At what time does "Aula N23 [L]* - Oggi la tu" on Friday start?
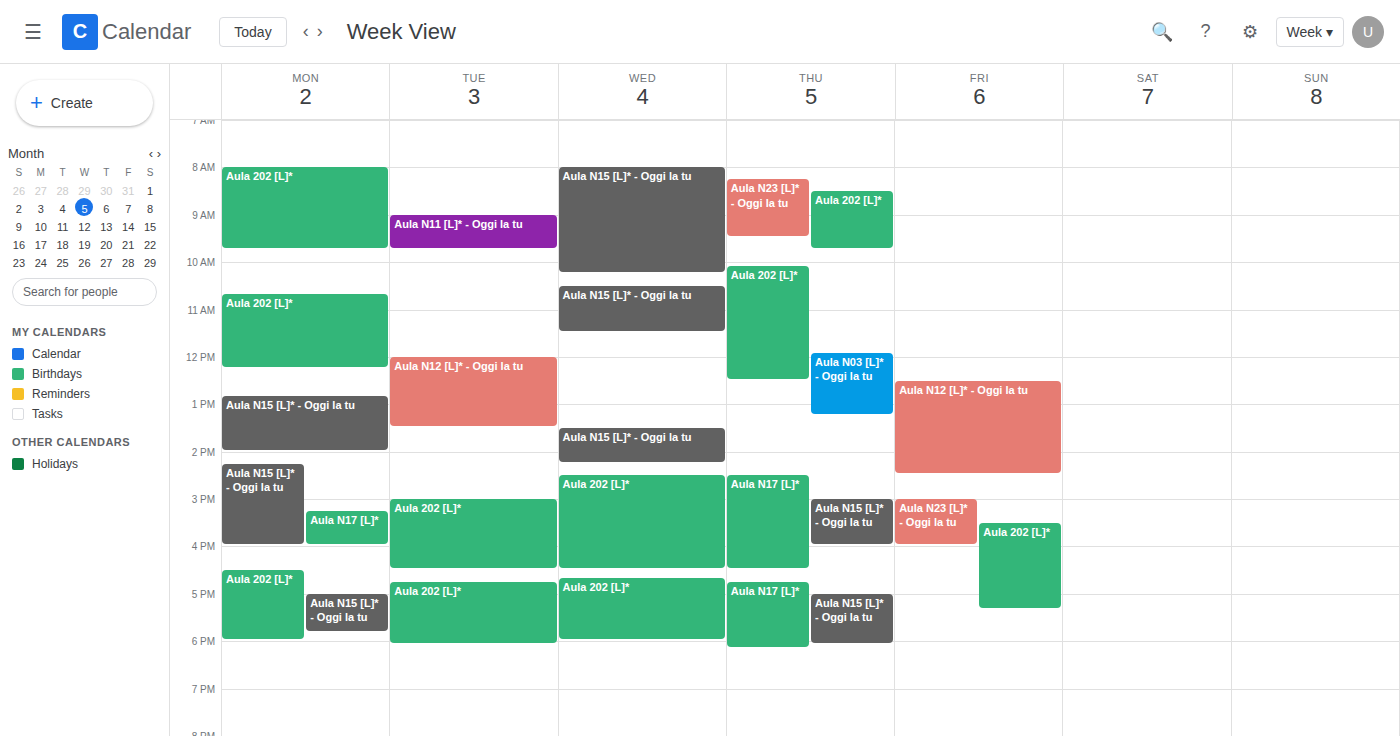
3:00 PM